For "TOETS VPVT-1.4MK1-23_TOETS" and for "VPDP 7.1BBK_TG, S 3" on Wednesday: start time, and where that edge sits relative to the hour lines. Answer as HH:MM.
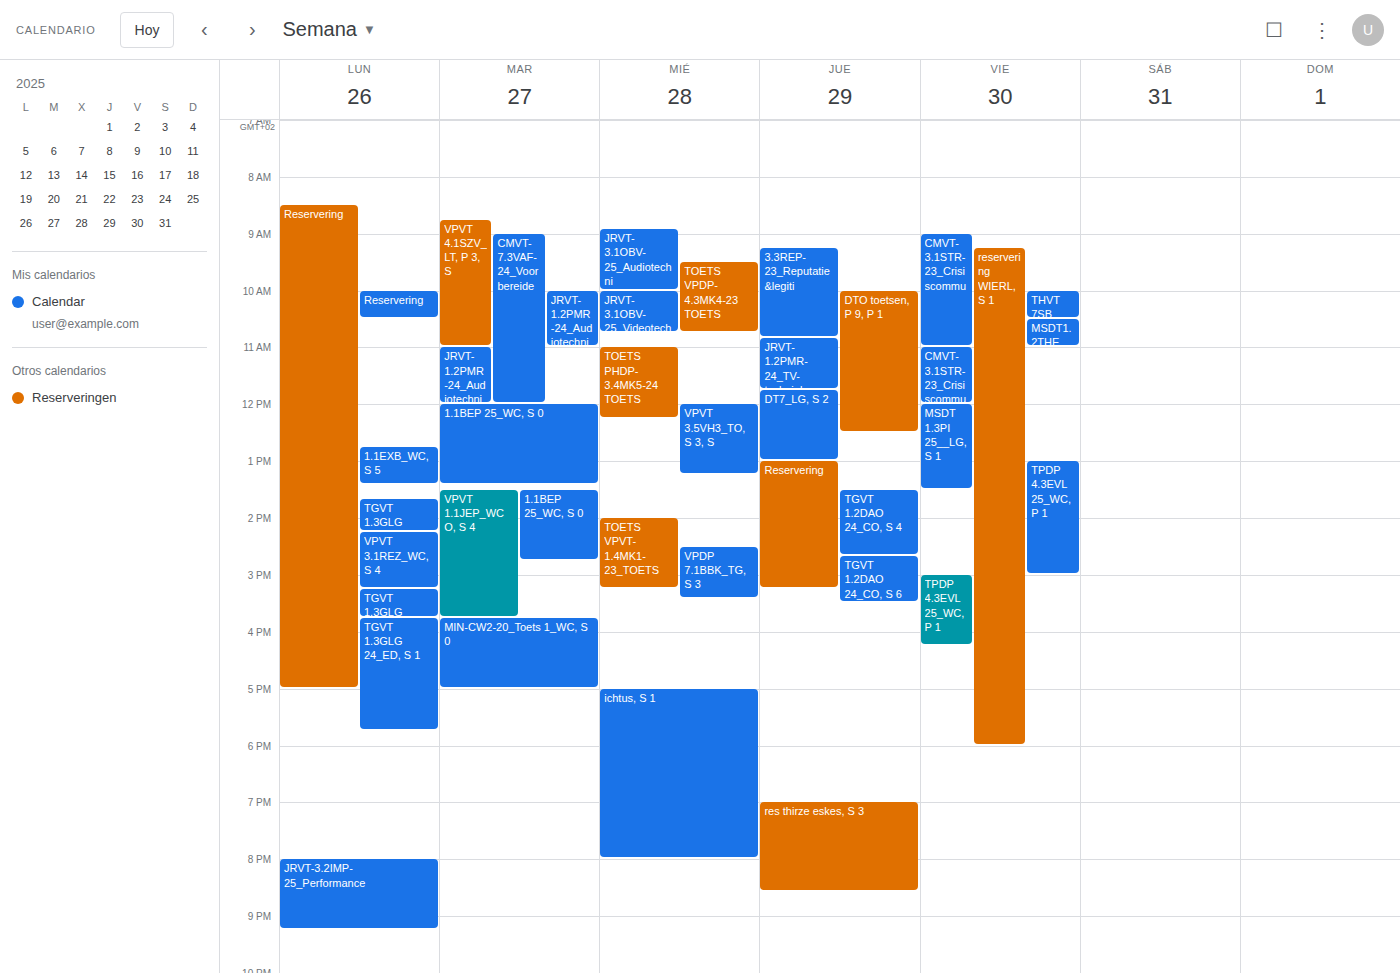
"TOETS VPVT-1.4MK1-23_TOETS": 14:00, exactly on the 14:00 line. "VPDP 7.1BBK_TG, S 3": 14:30, halfway between the 14:00 and 15:00 lines.